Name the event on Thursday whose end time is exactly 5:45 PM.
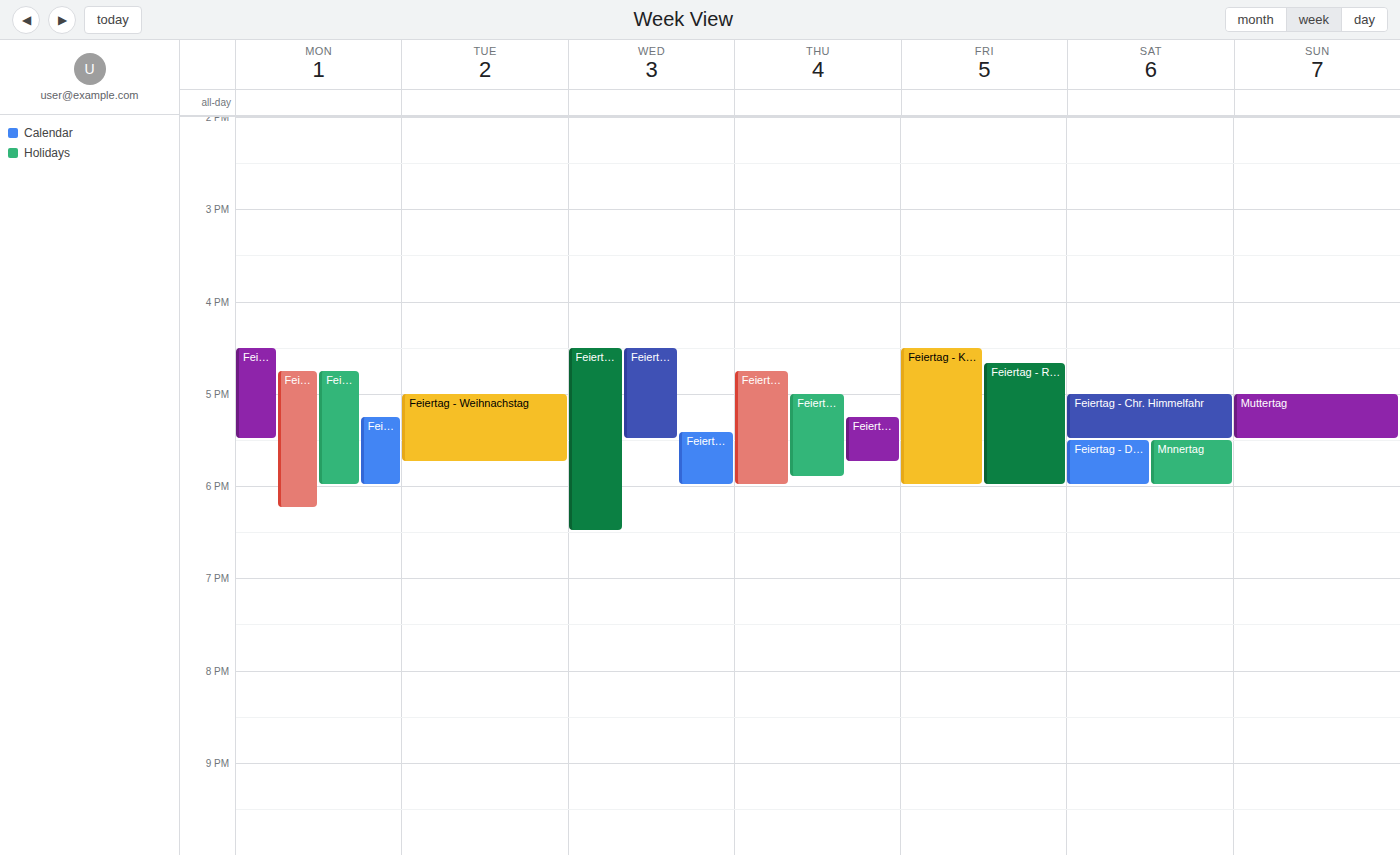
"Feiertag - Chr. Himmelfahr"